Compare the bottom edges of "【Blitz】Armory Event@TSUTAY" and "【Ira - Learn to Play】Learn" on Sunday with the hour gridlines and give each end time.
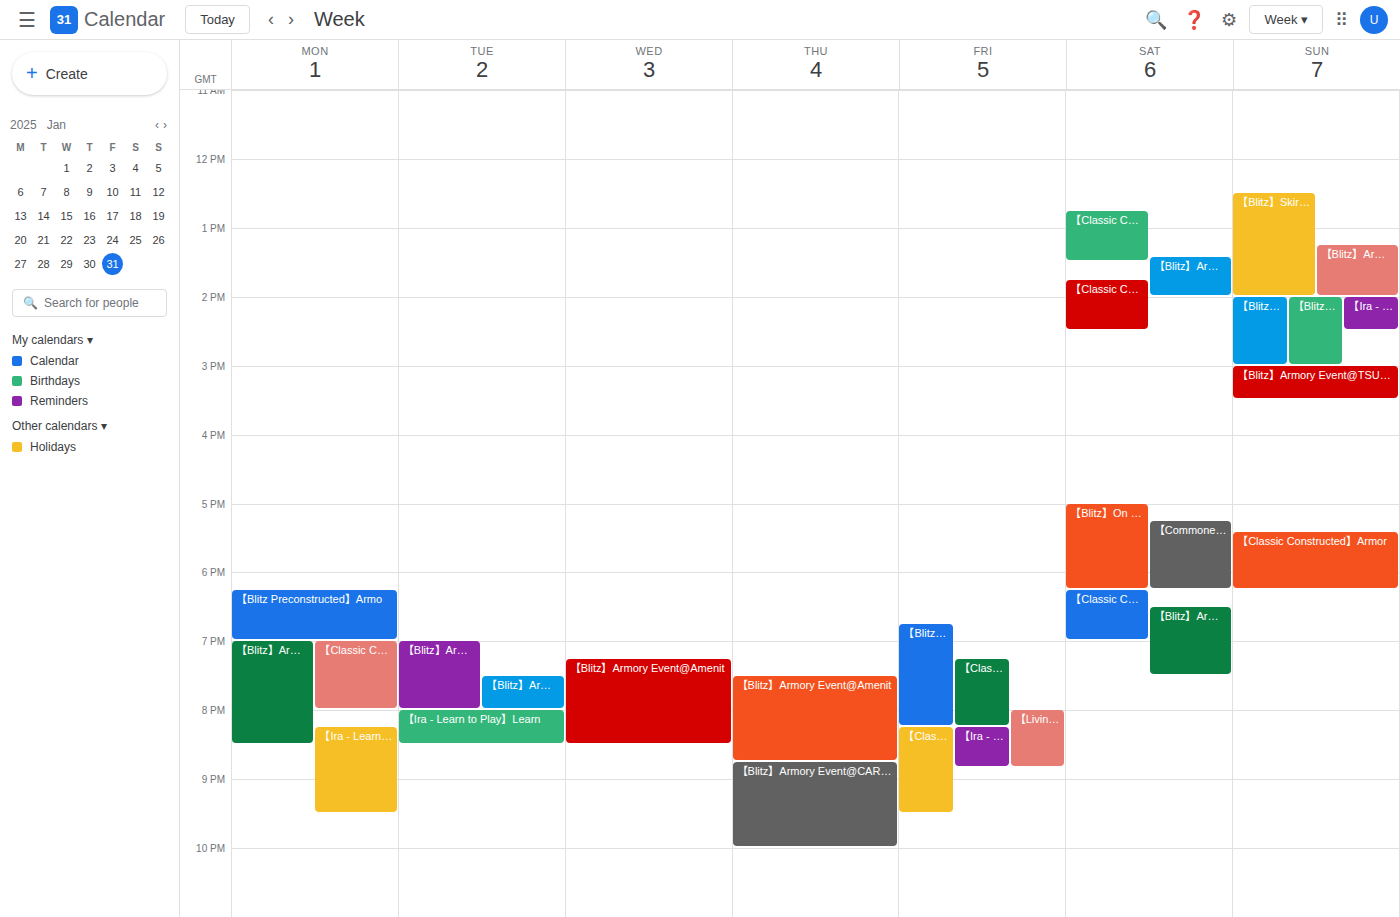
"【Blitz】Armory Event@TSUTAY": 15:30, halfway between the 15:00 and 16:00 lines. "【Ira - Learn to Play】Learn": 14:30, halfway between the 14:00 and 15:00 lines.